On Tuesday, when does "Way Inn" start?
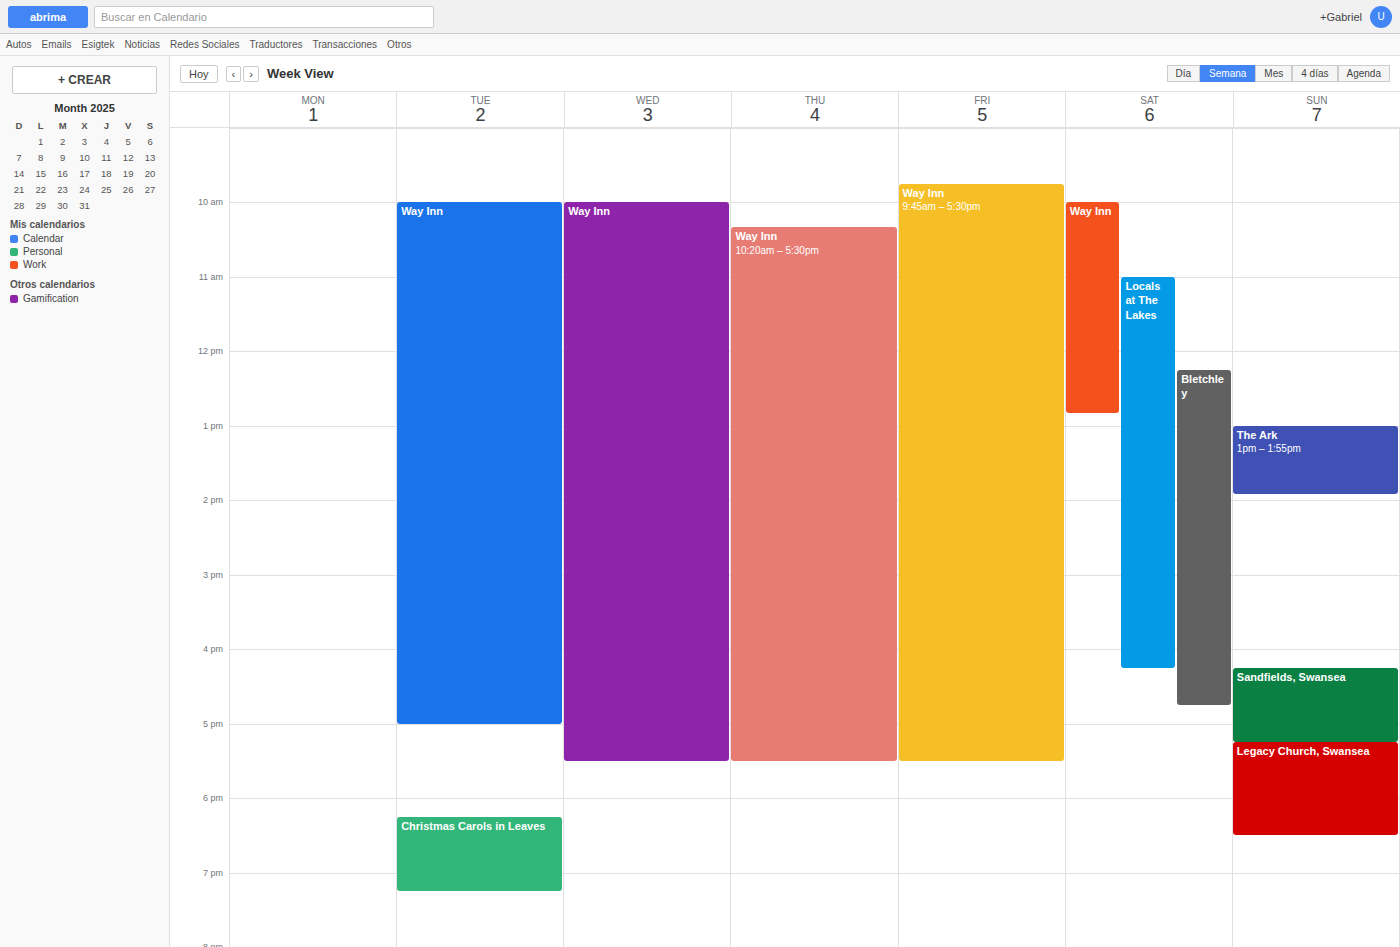
10:00 AM